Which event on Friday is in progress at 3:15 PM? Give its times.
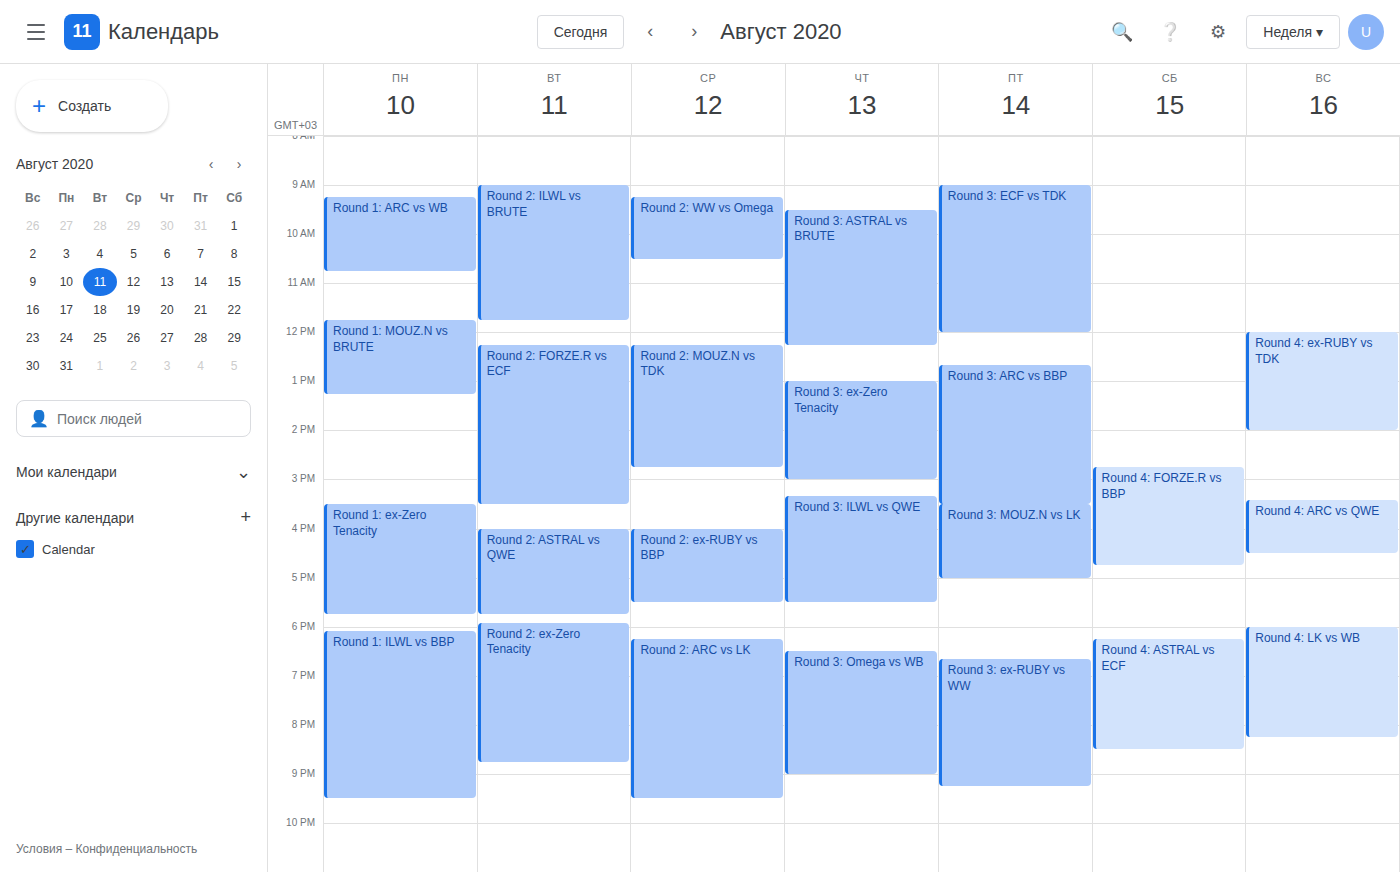
"Round 3: ARC vs BBP", 12:40 PM to 3:30 PM